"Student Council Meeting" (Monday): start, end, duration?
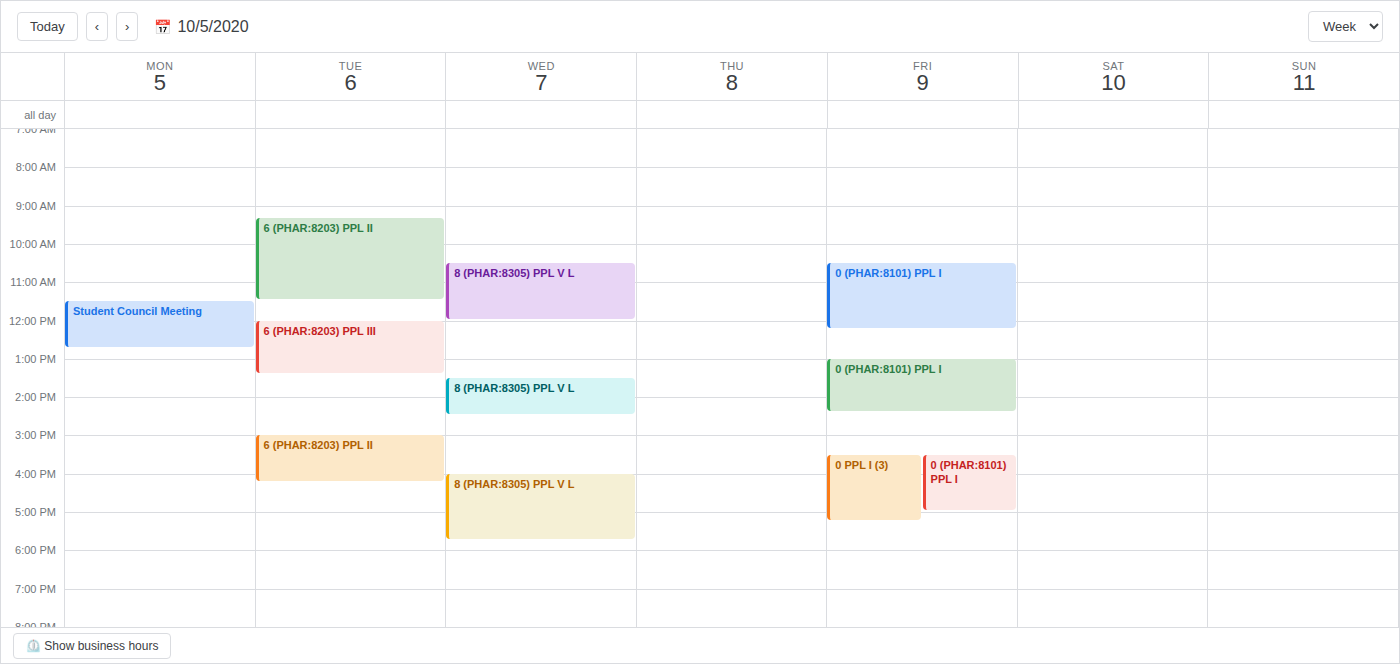
11:30 AM to 12:45 PM, 1 hour 15 minutes